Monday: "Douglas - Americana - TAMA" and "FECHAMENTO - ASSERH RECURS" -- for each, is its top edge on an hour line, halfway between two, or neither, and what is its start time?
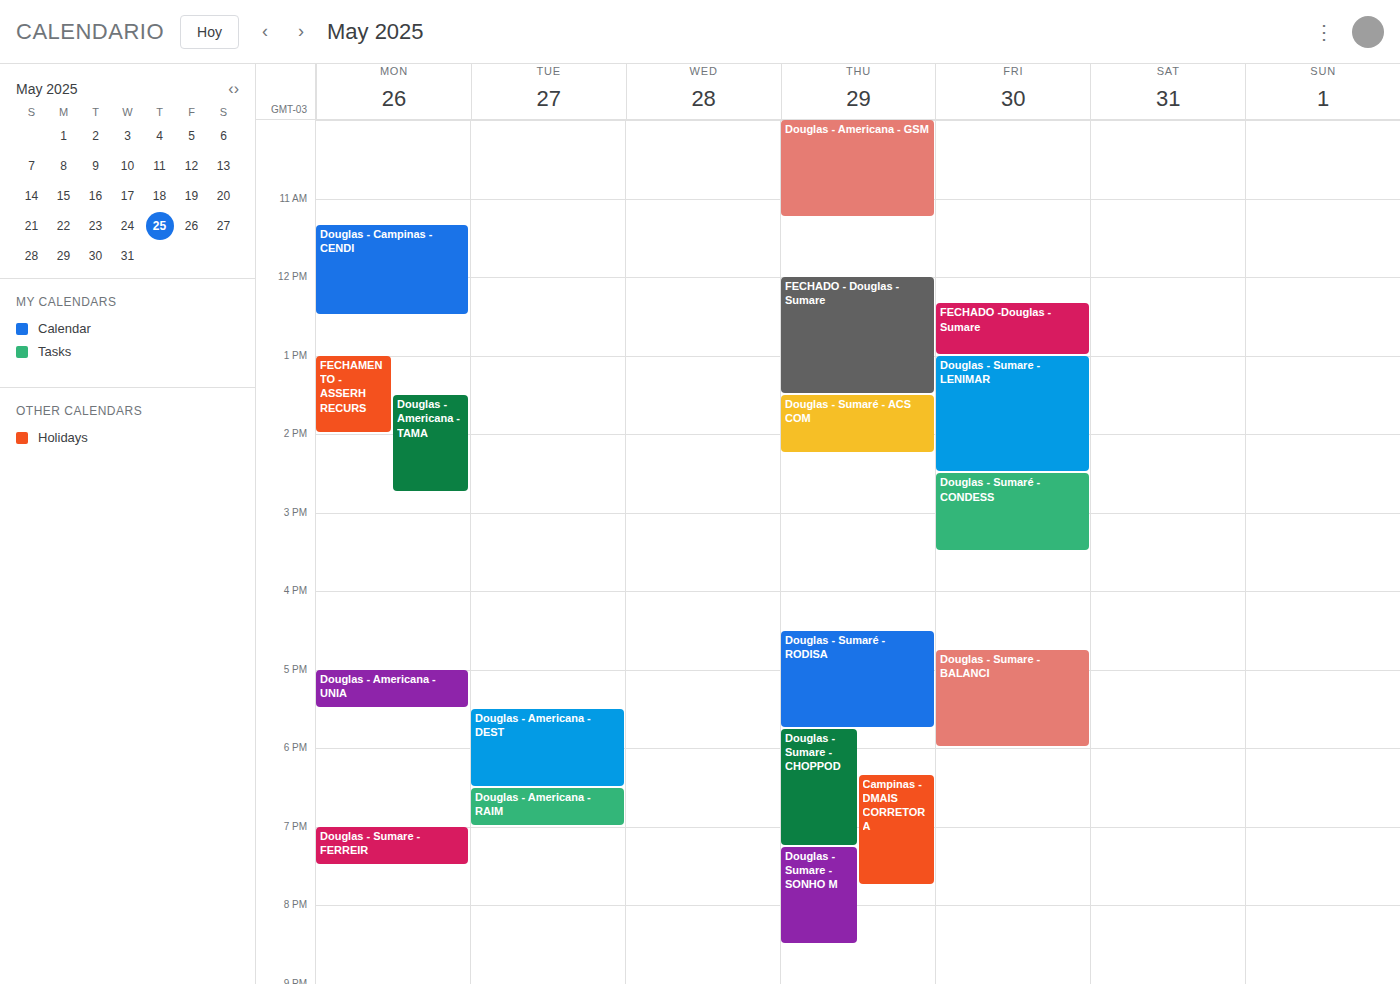
"Douglas - Americana - TAMA": 1:30 PM, halfway between the 1 PM and 2 PM lines. "FECHAMENTO - ASSERH RECURS": 1:00 PM, exactly on the 1 PM line.